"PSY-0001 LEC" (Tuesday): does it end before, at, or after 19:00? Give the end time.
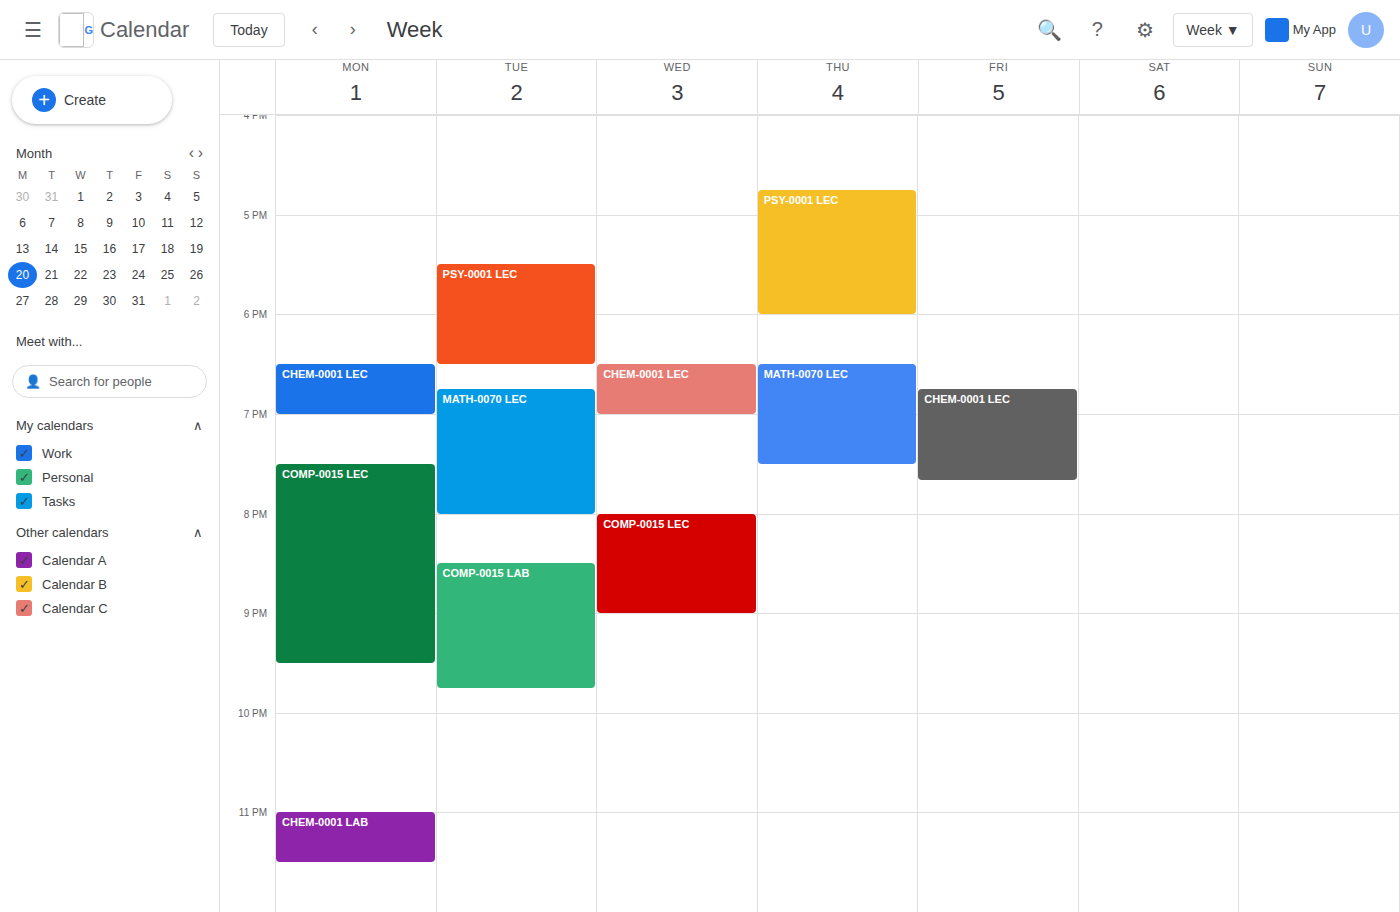
18:30 -- before 19:00, 30 minutes above the 19:00 line.